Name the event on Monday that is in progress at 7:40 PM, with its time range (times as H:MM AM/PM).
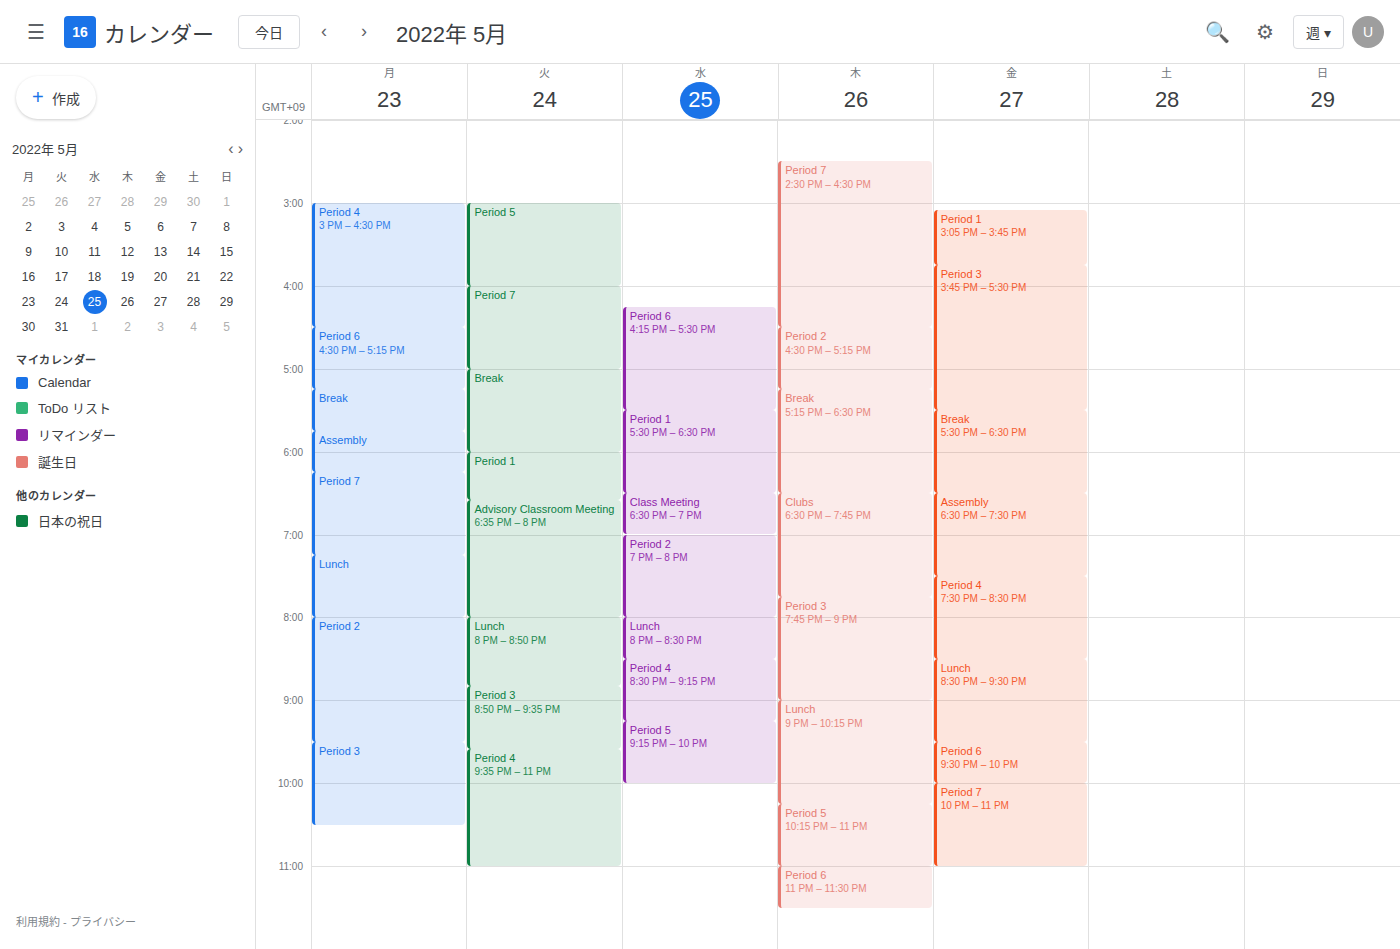
"Lunch", 7:15 PM to 8:00 PM